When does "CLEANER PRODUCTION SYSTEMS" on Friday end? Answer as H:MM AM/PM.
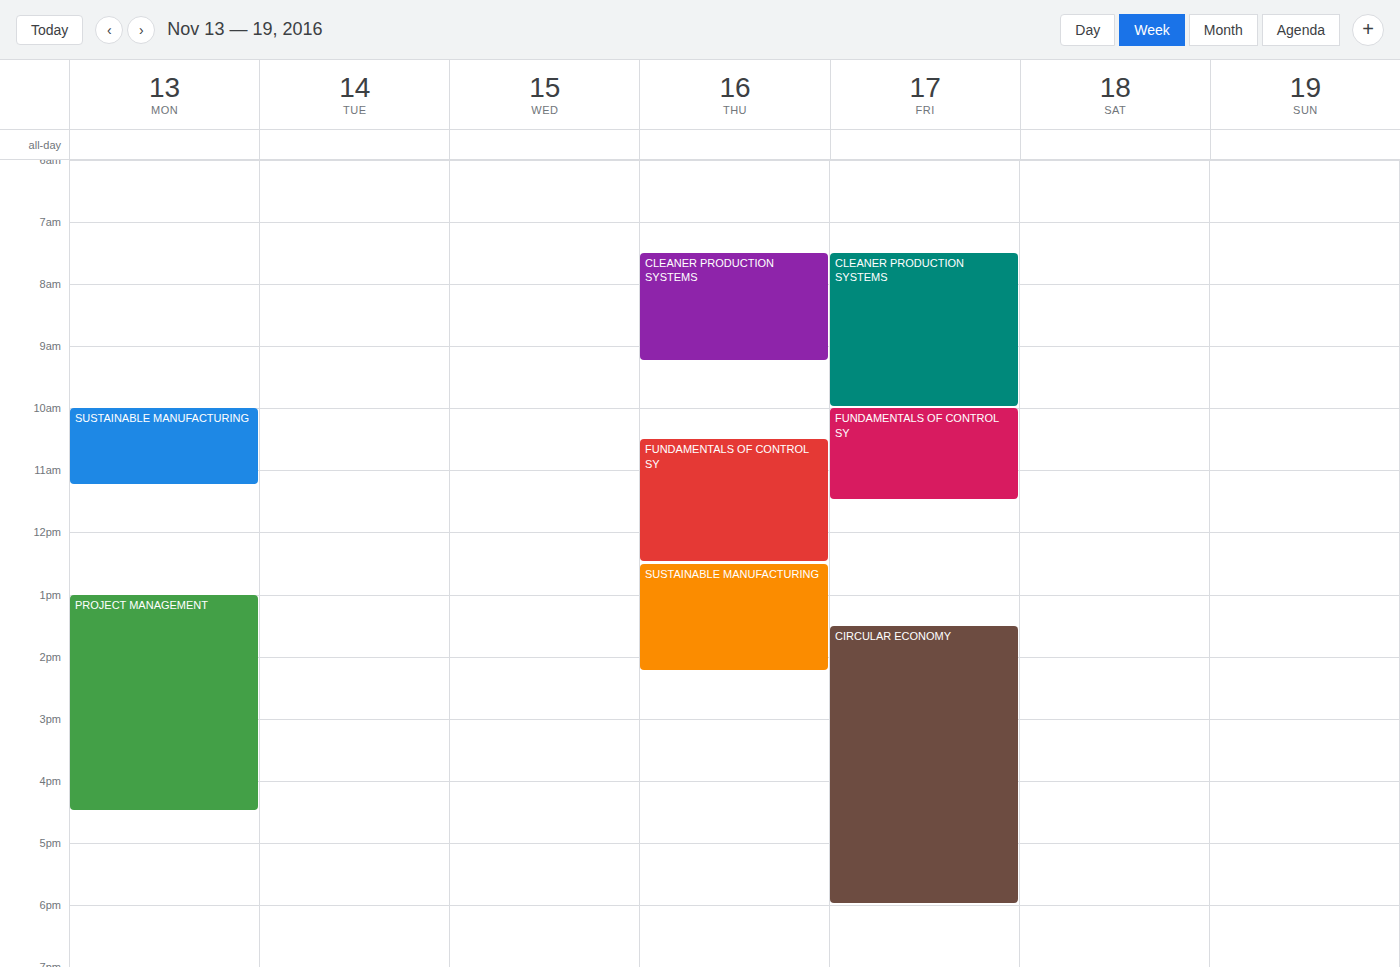
10:00 AM